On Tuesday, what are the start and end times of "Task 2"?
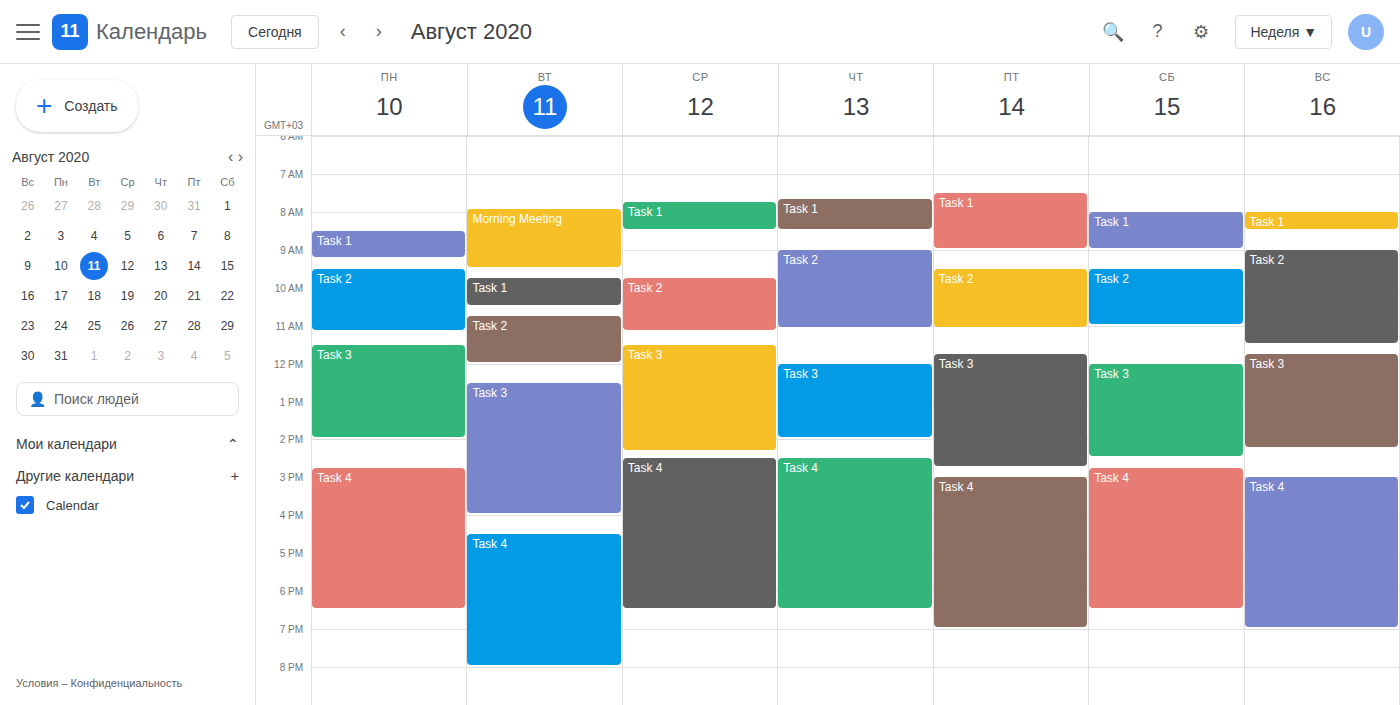
10:45 AM to 12:00 PM